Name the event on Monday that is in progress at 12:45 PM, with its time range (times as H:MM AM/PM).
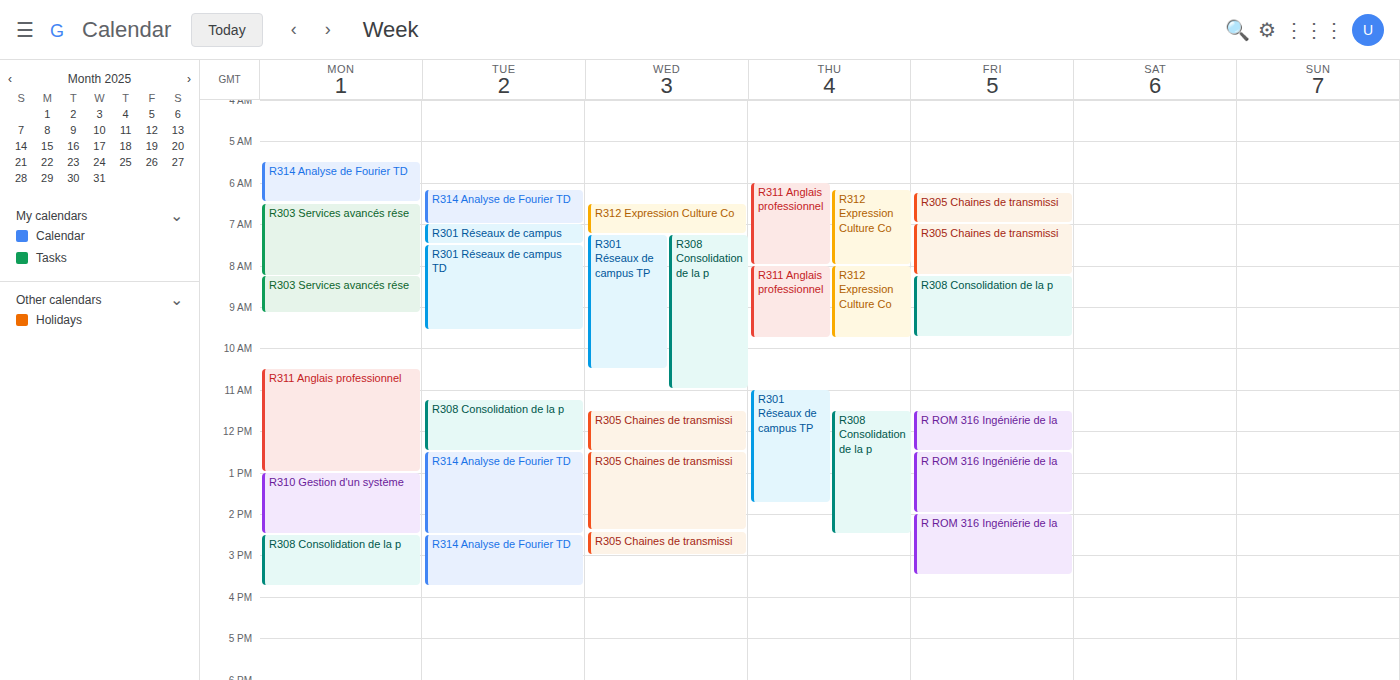
"R311 Anglais professionnel", 10:30 AM to 1:00 PM